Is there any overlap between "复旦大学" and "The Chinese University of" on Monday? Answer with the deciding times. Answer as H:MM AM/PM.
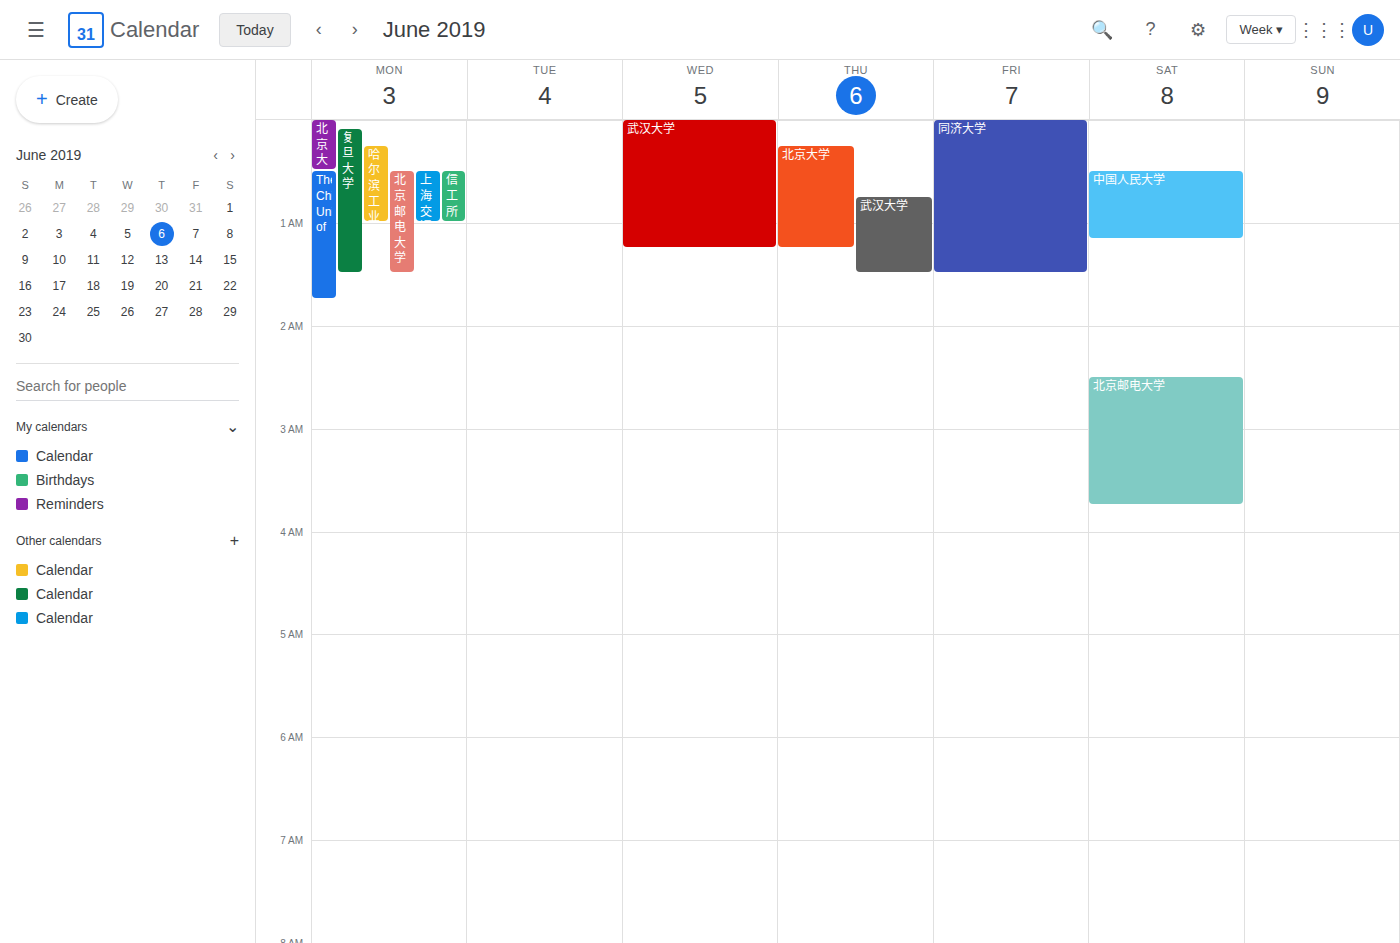
"The Chinese University of" starts at 12:30 AM, before "复旦大学" ends at 1:30 AM -- they overlap.